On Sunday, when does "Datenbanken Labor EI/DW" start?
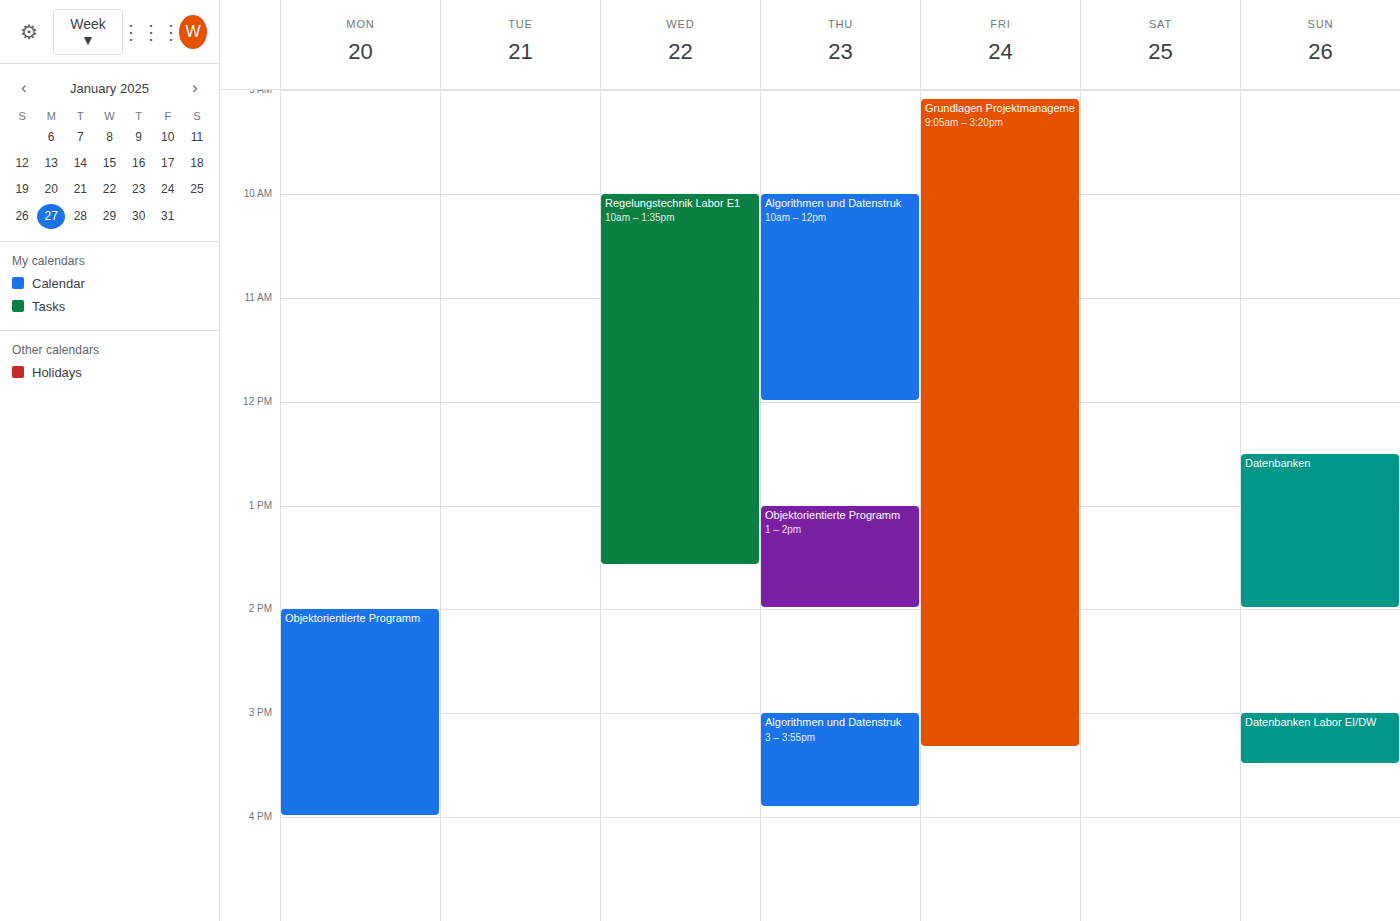
3:00 PM